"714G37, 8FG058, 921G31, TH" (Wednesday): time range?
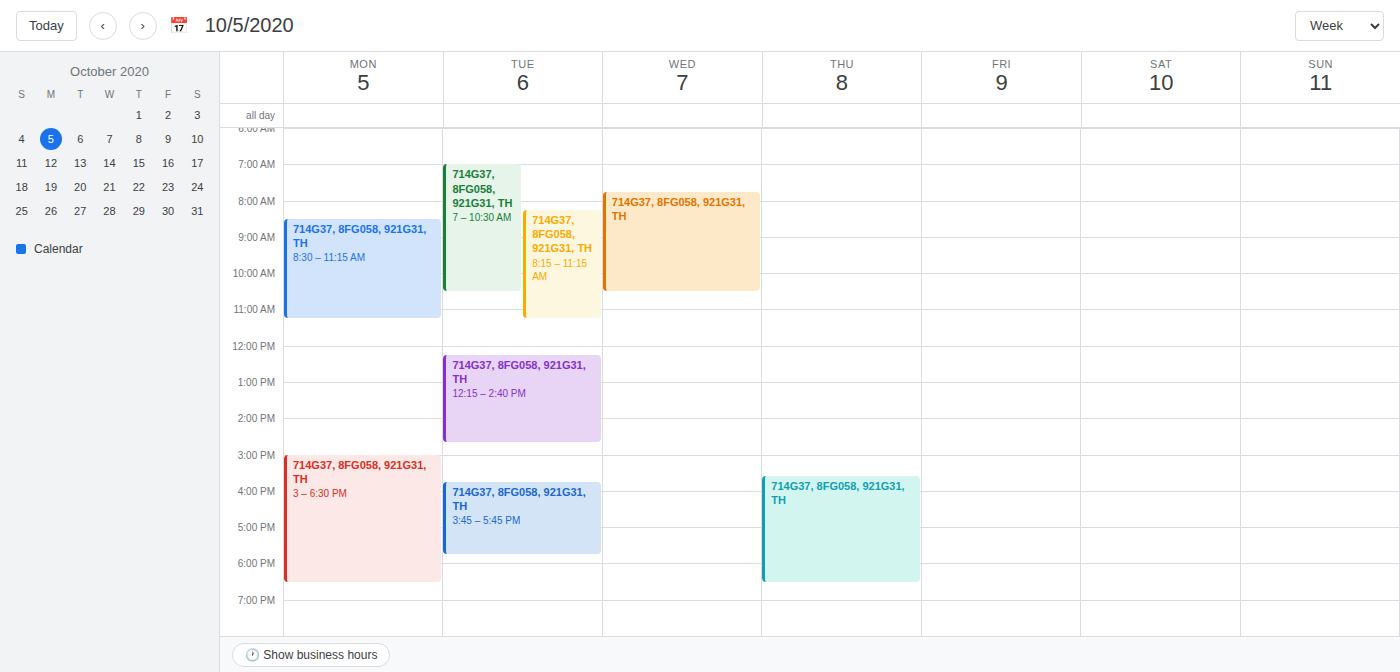
7:45 AM to 10:30 AM